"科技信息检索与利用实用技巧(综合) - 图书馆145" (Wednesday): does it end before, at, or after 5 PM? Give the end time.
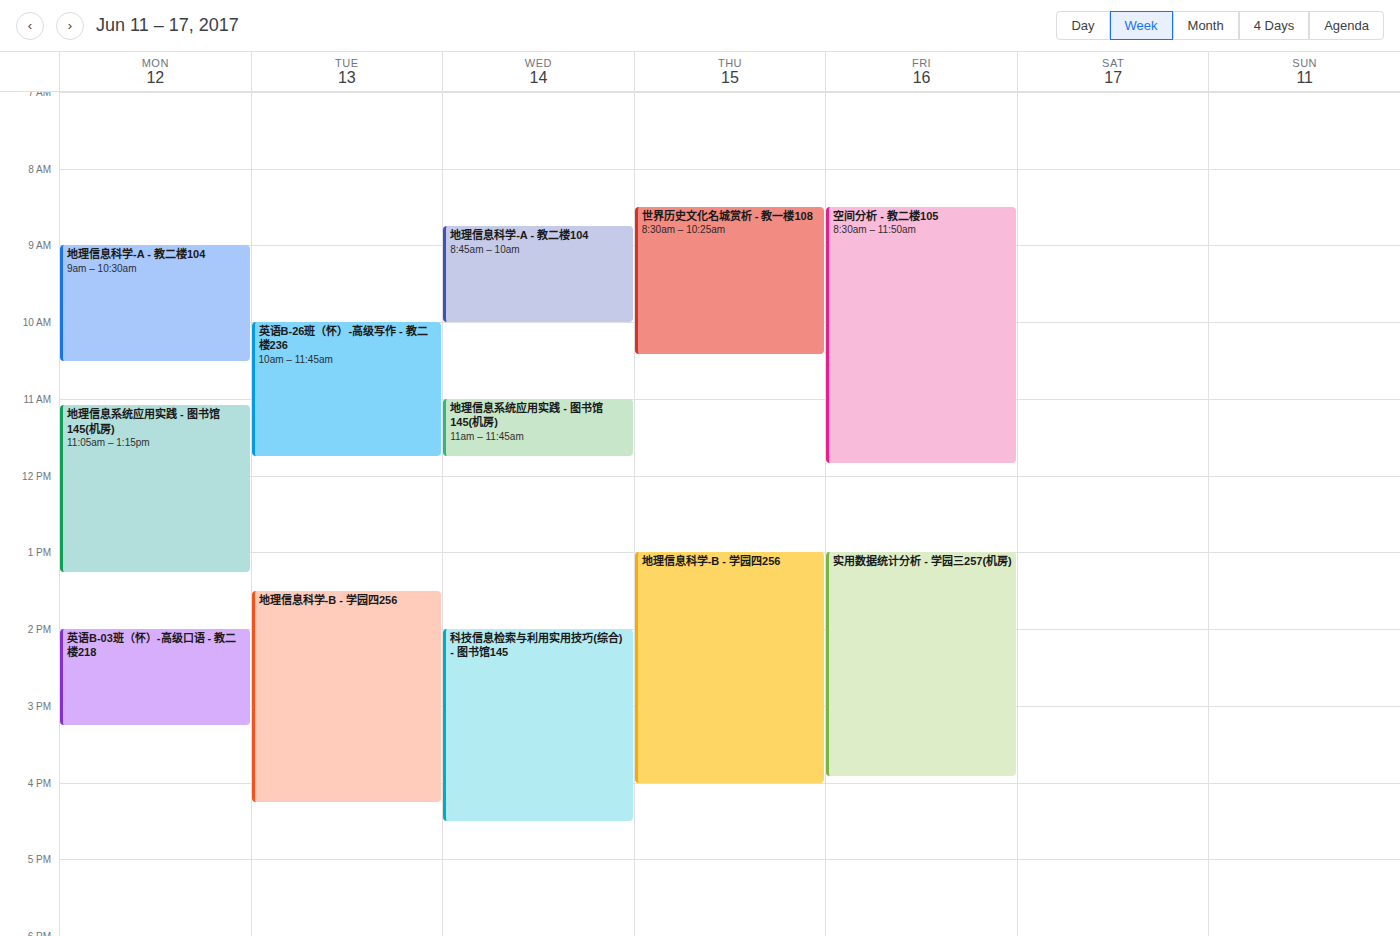
4:30 PM -- before 5 PM, 30 minutes above the 5 PM line.